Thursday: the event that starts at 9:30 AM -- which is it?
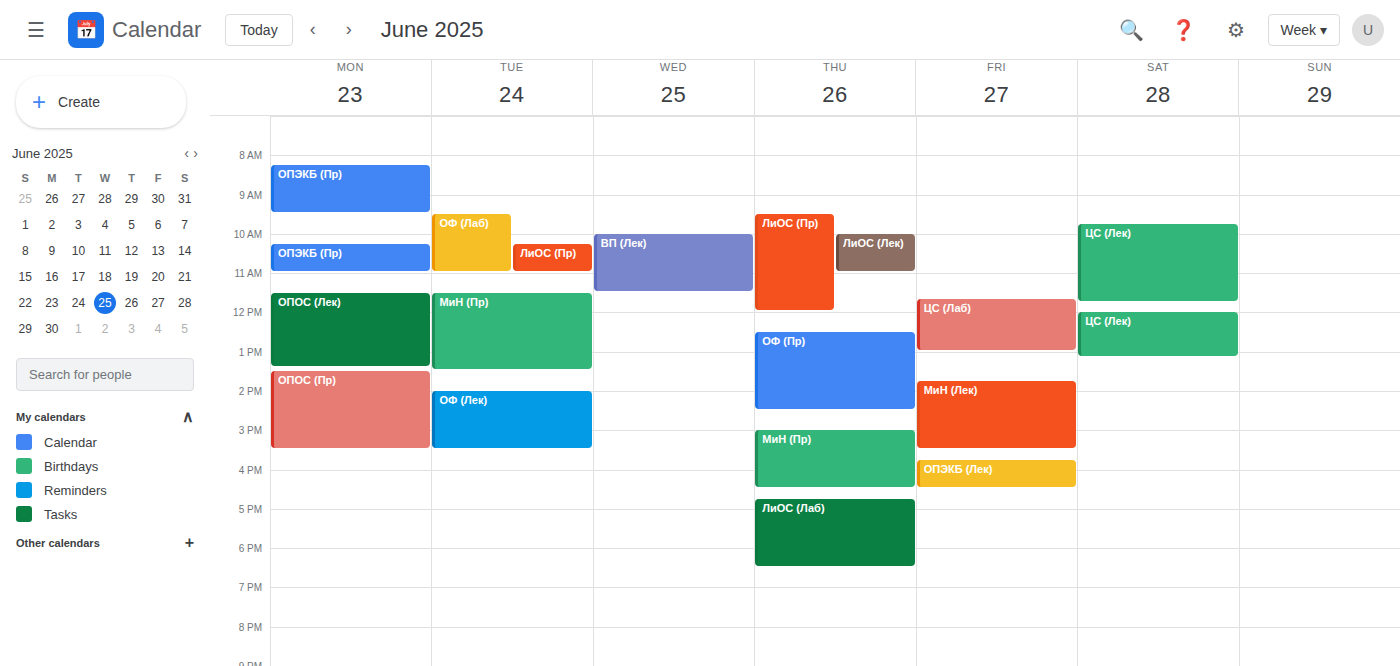
"ЛиОС (Пр)"